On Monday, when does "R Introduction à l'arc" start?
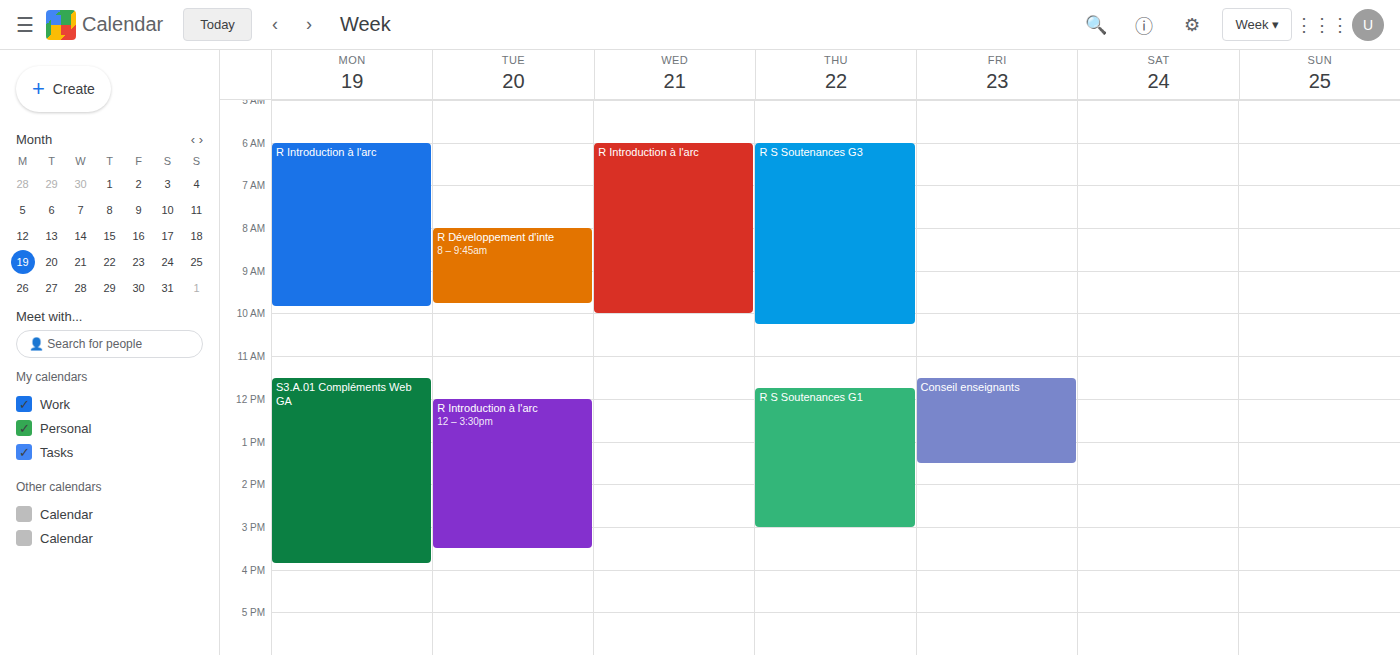
6:00 AM